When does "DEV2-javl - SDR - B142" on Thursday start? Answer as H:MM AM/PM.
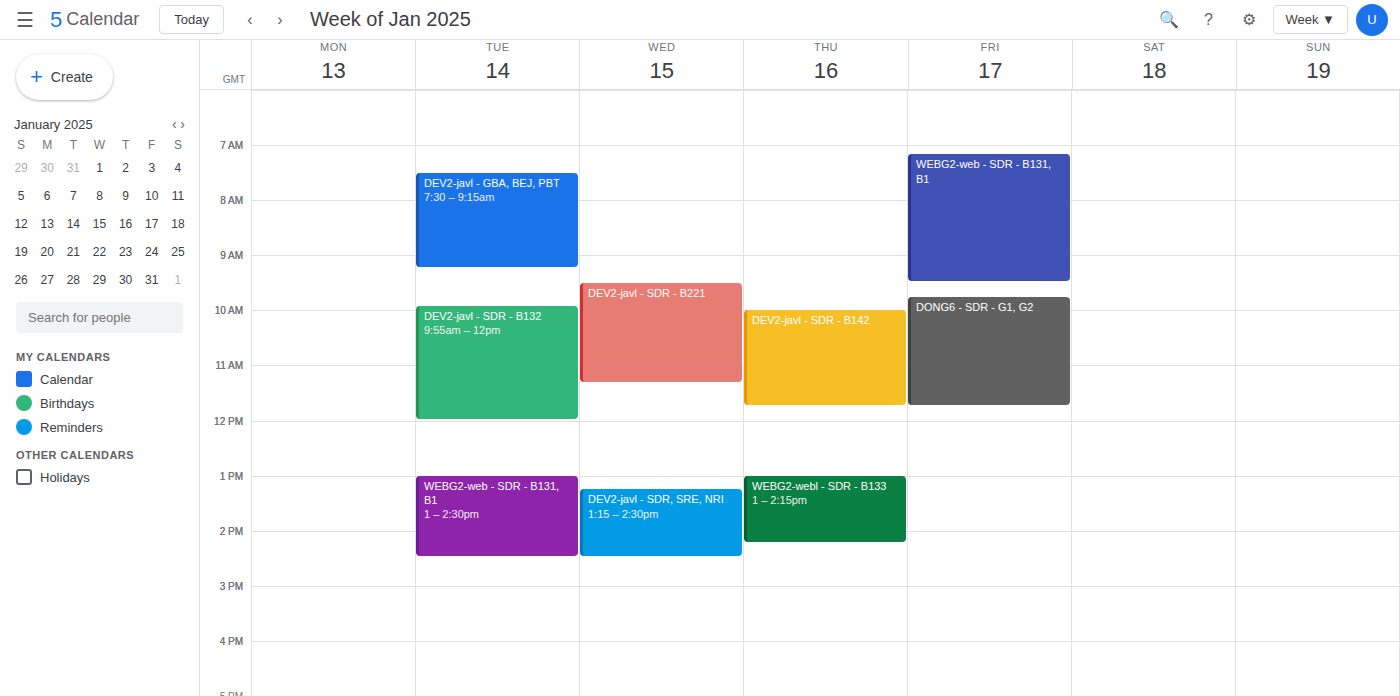
10:00 AM